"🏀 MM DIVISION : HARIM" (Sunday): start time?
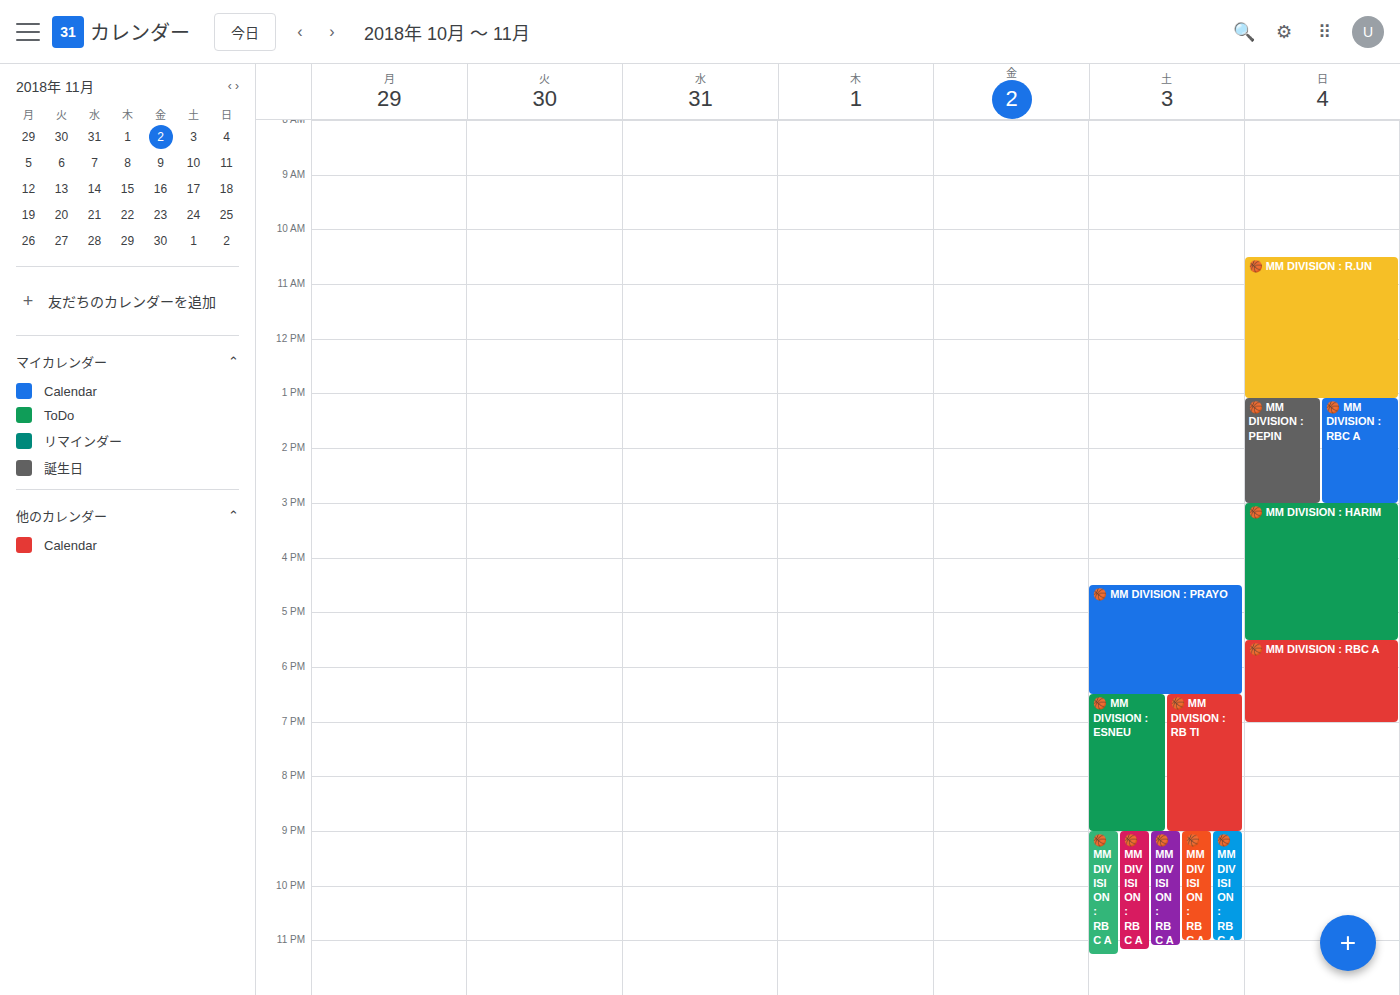
3:00 PM